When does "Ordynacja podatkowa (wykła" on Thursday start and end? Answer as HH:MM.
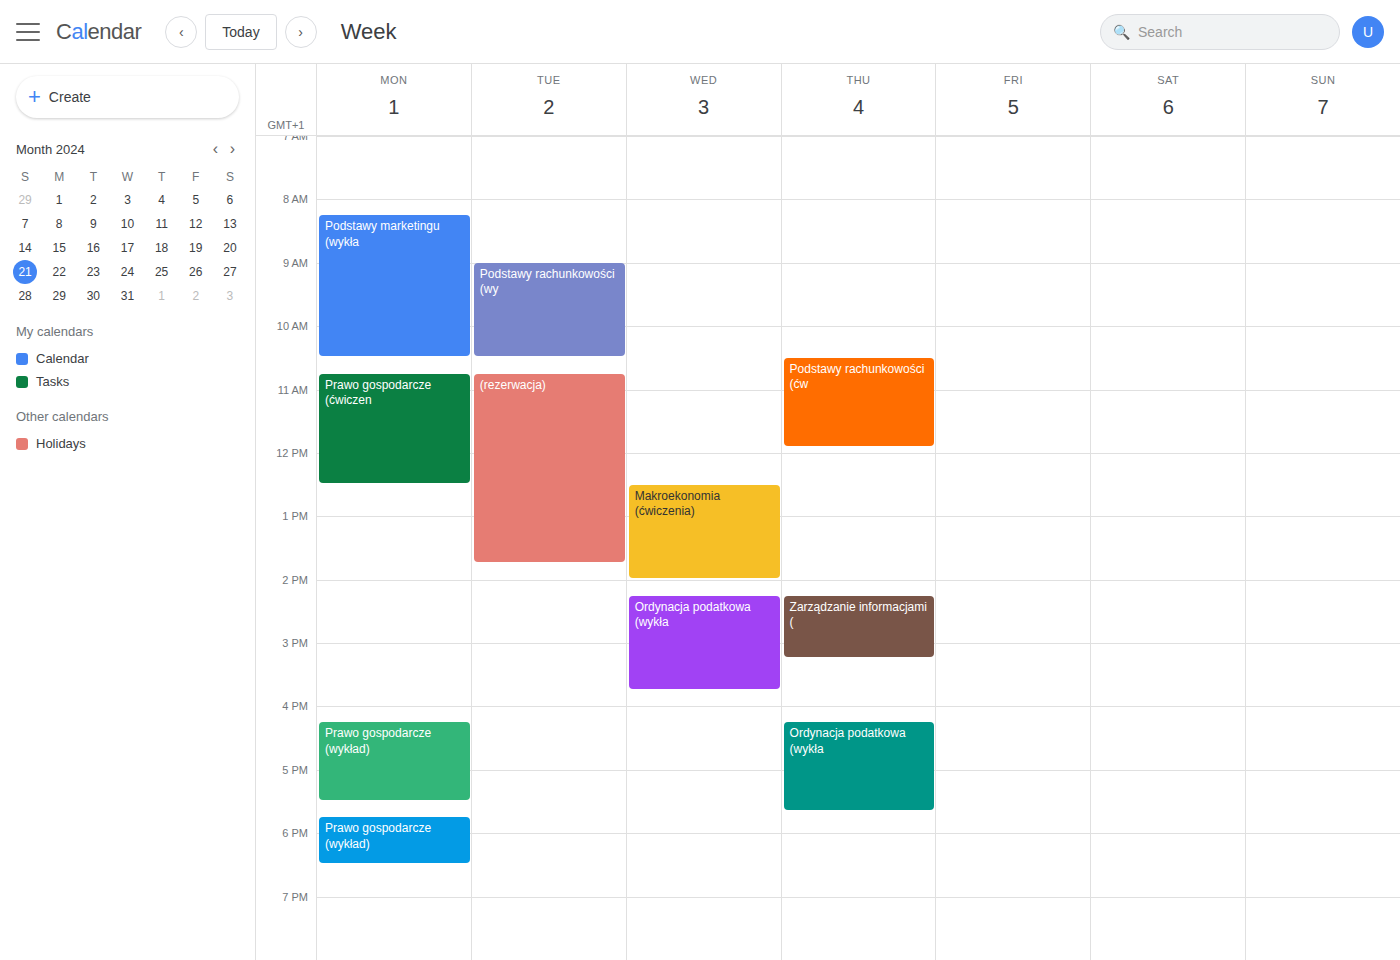
16:15 to 17:40